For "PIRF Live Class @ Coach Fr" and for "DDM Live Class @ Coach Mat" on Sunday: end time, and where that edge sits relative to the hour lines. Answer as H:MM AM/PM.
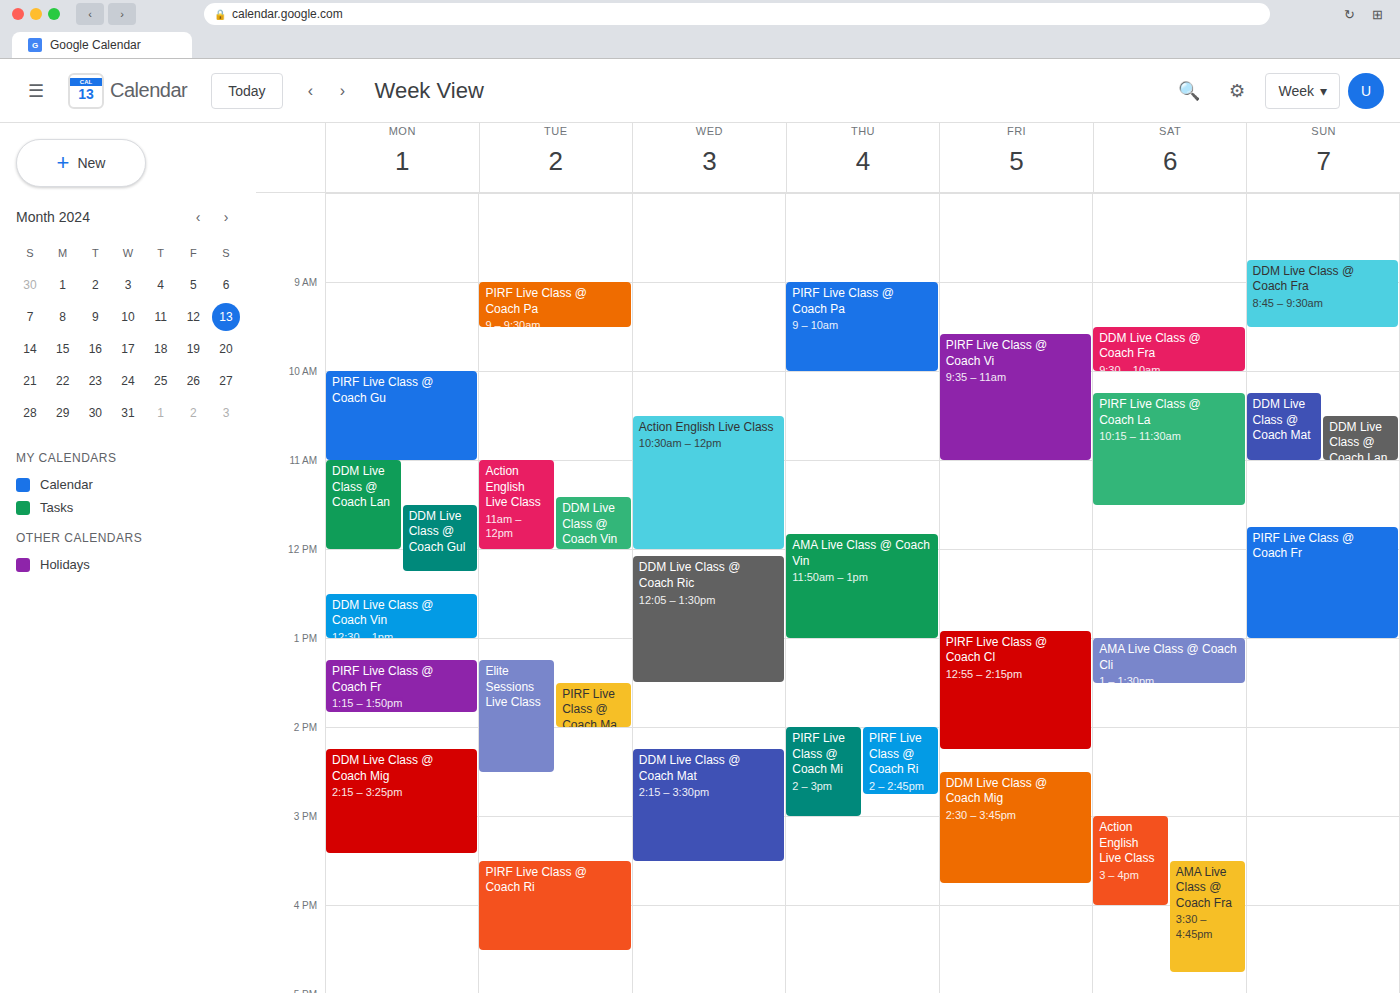
"PIRF Live Class @ Coach Fr": 1:00 PM, exactly on the 1 PM line. "DDM Live Class @ Coach Mat": 11:00 AM, exactly on the 11 AM line.